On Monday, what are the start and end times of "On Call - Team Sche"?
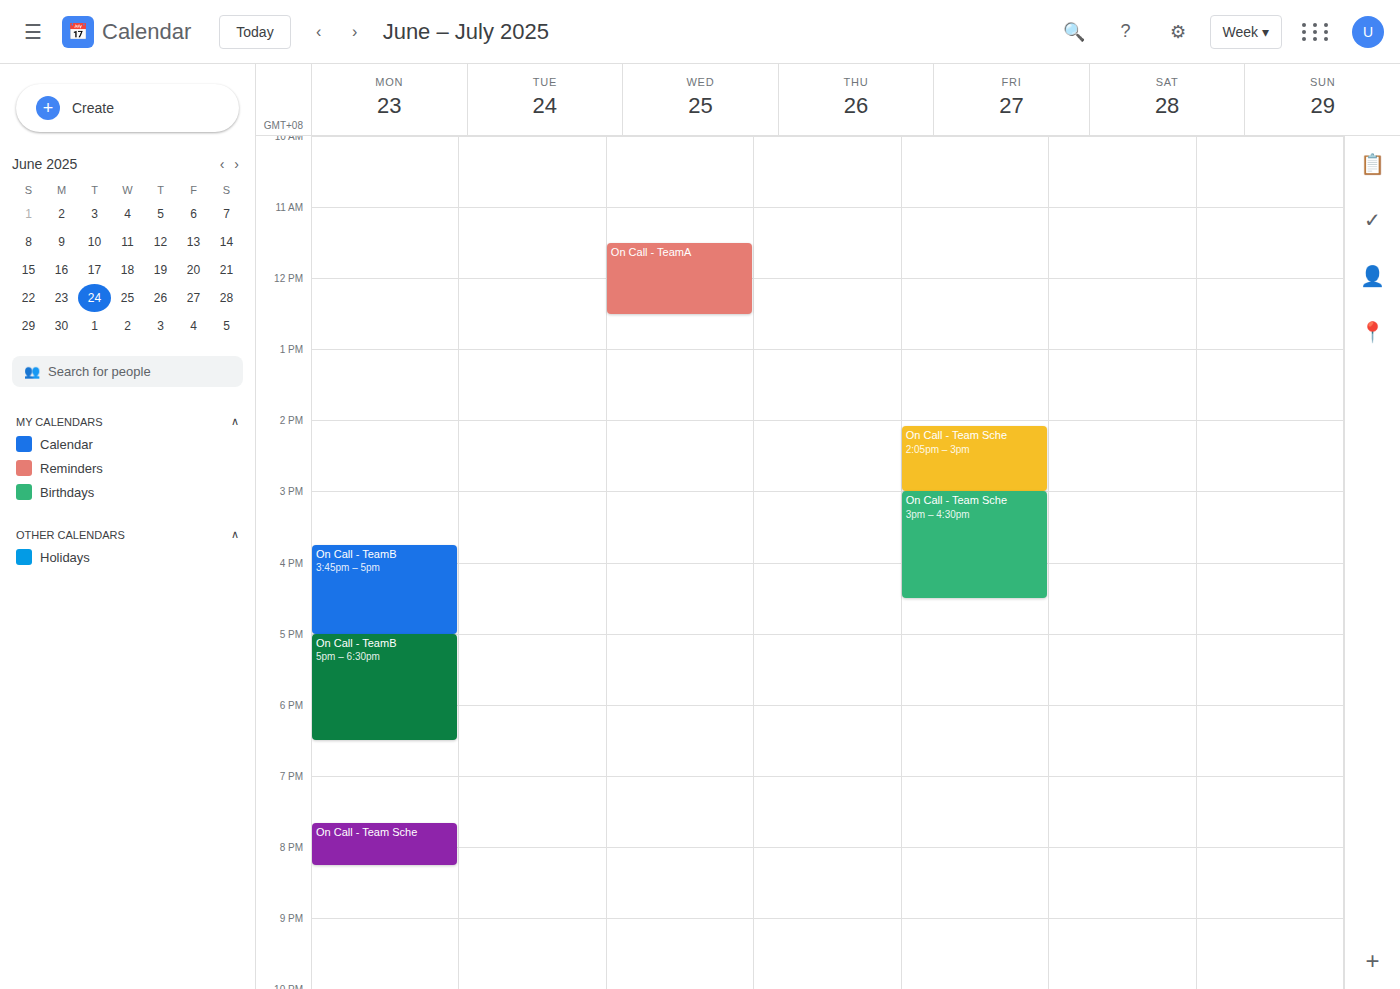
7:40 PM to 8:15 PM